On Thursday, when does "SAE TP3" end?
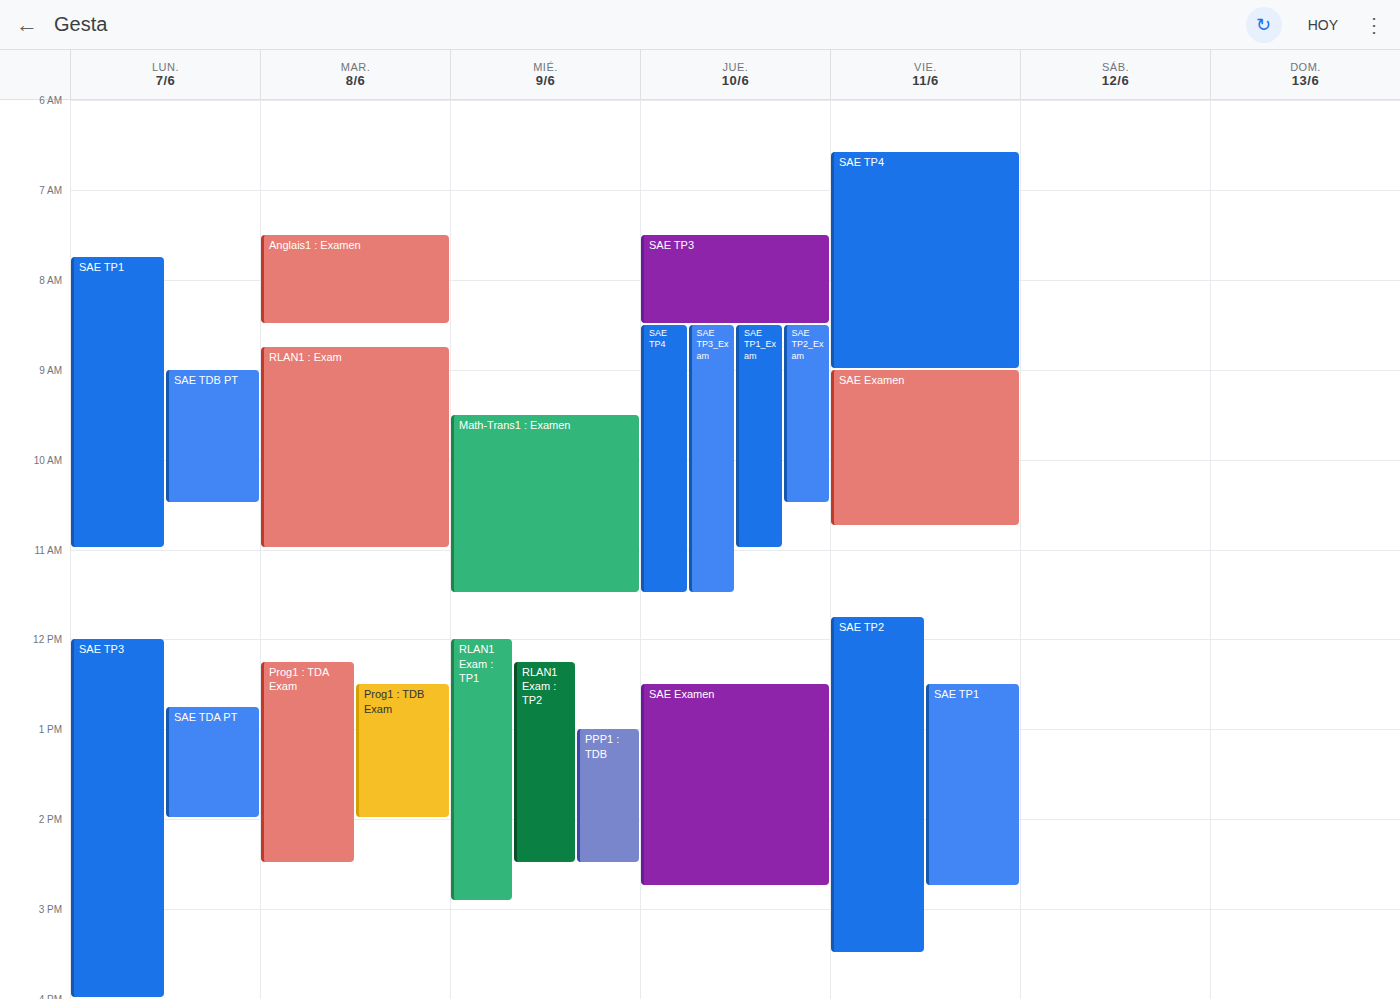
8:30 AM